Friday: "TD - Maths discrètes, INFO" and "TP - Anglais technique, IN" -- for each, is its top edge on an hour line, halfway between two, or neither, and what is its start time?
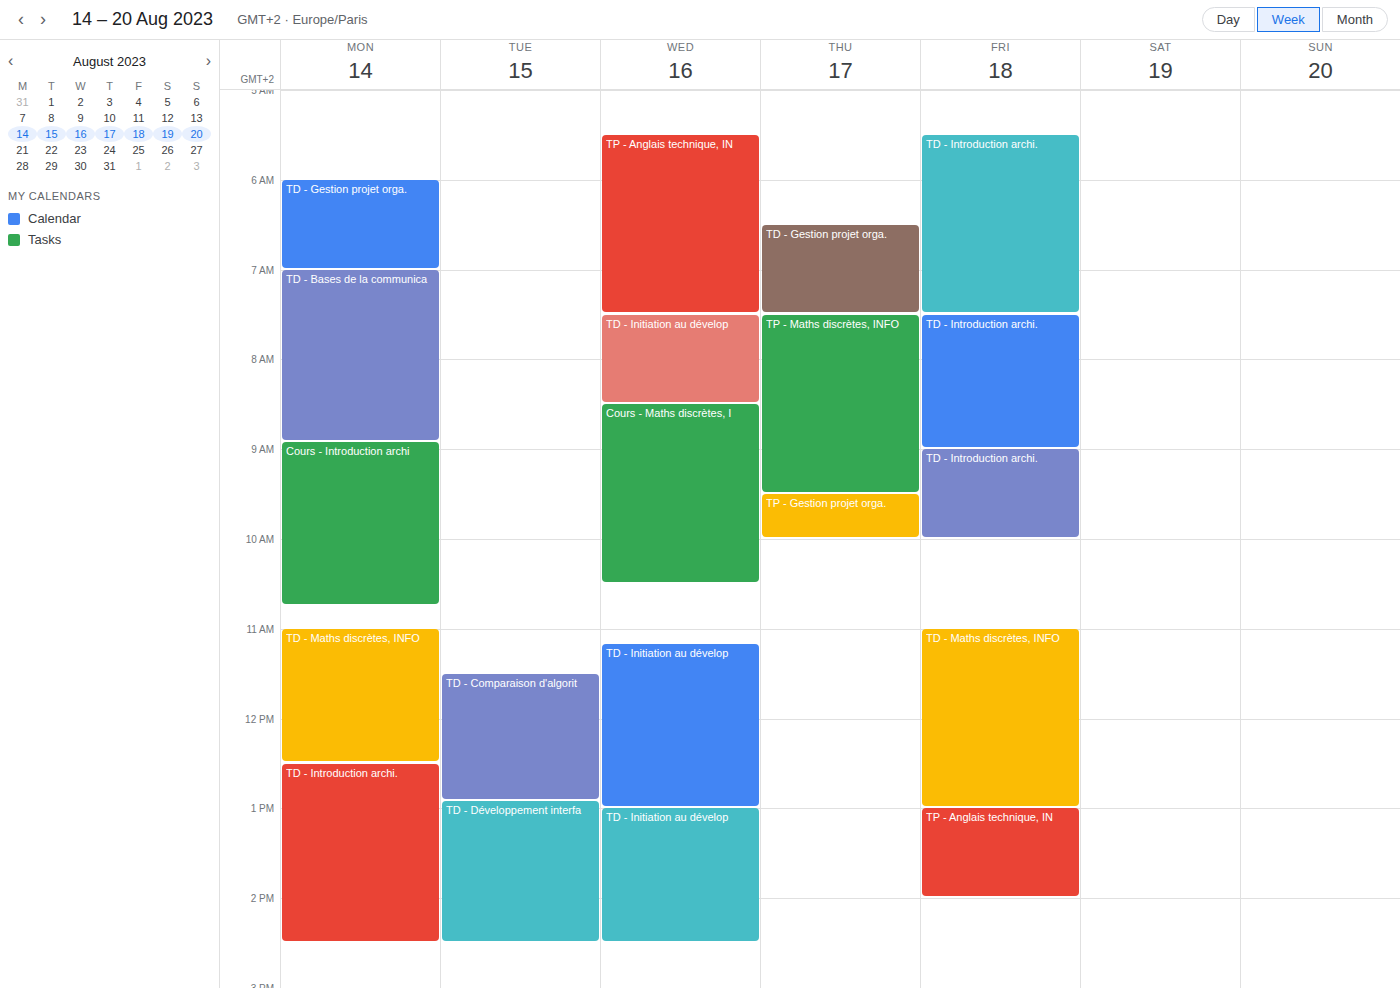
"TD - Maths discrètes, INFO": 11:00 AM, exactly on the 11 AM line. "TP - Anglais technique, IN": 1:00 PM, exactly on the 1 PM line.